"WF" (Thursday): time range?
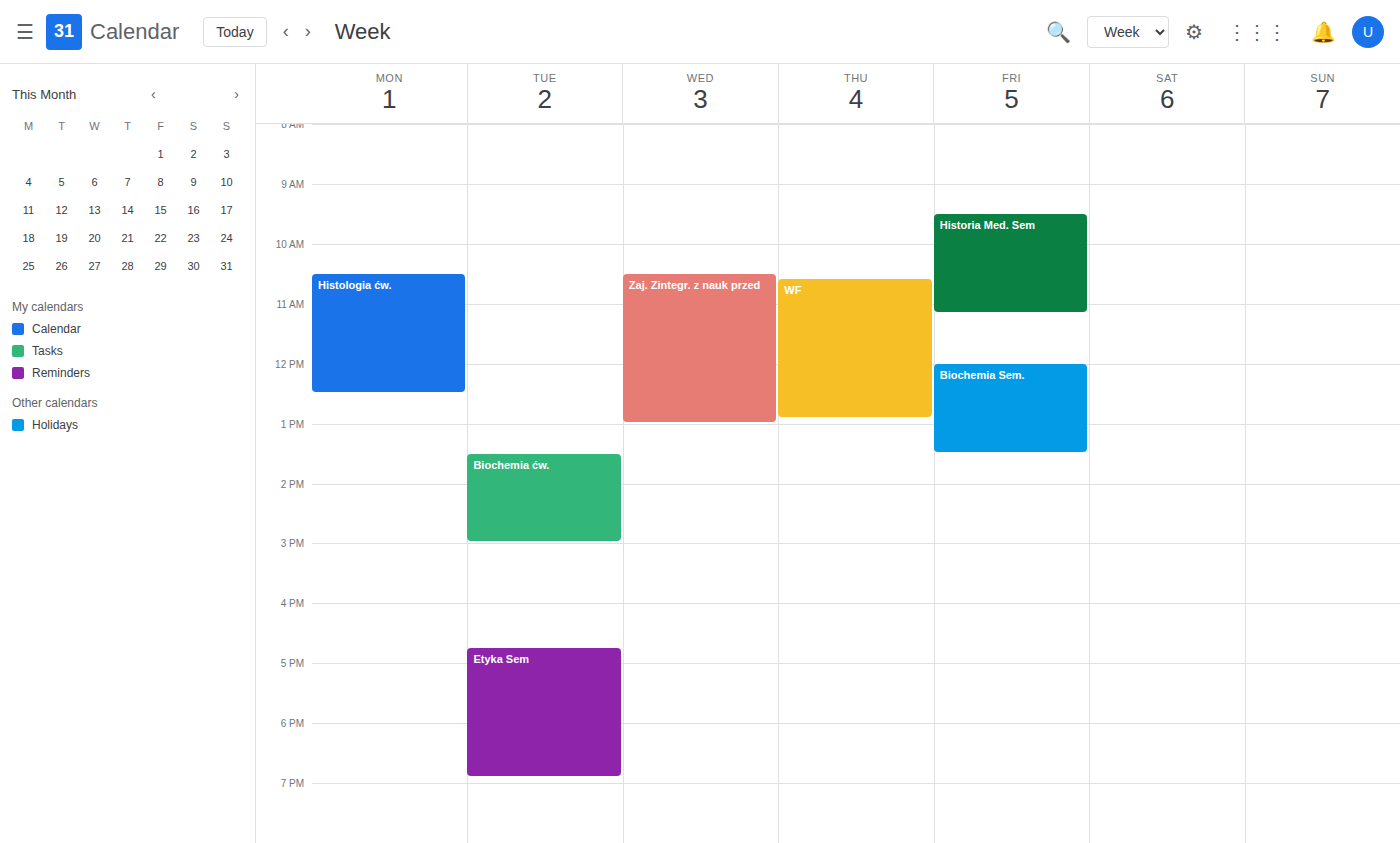
10:35 AM to 12:55 PM